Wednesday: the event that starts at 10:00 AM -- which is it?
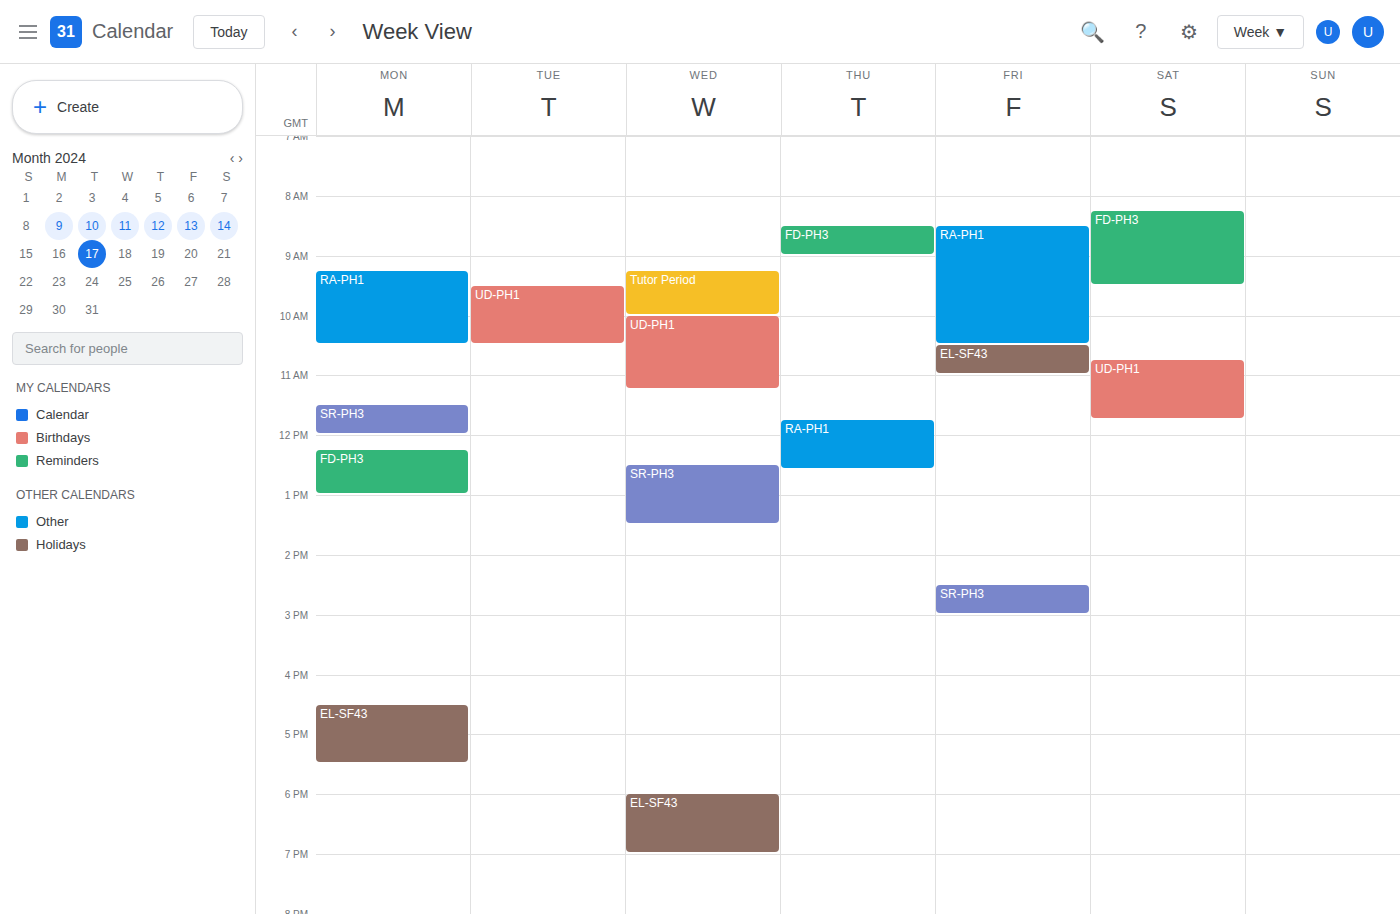
"UD-PH1"